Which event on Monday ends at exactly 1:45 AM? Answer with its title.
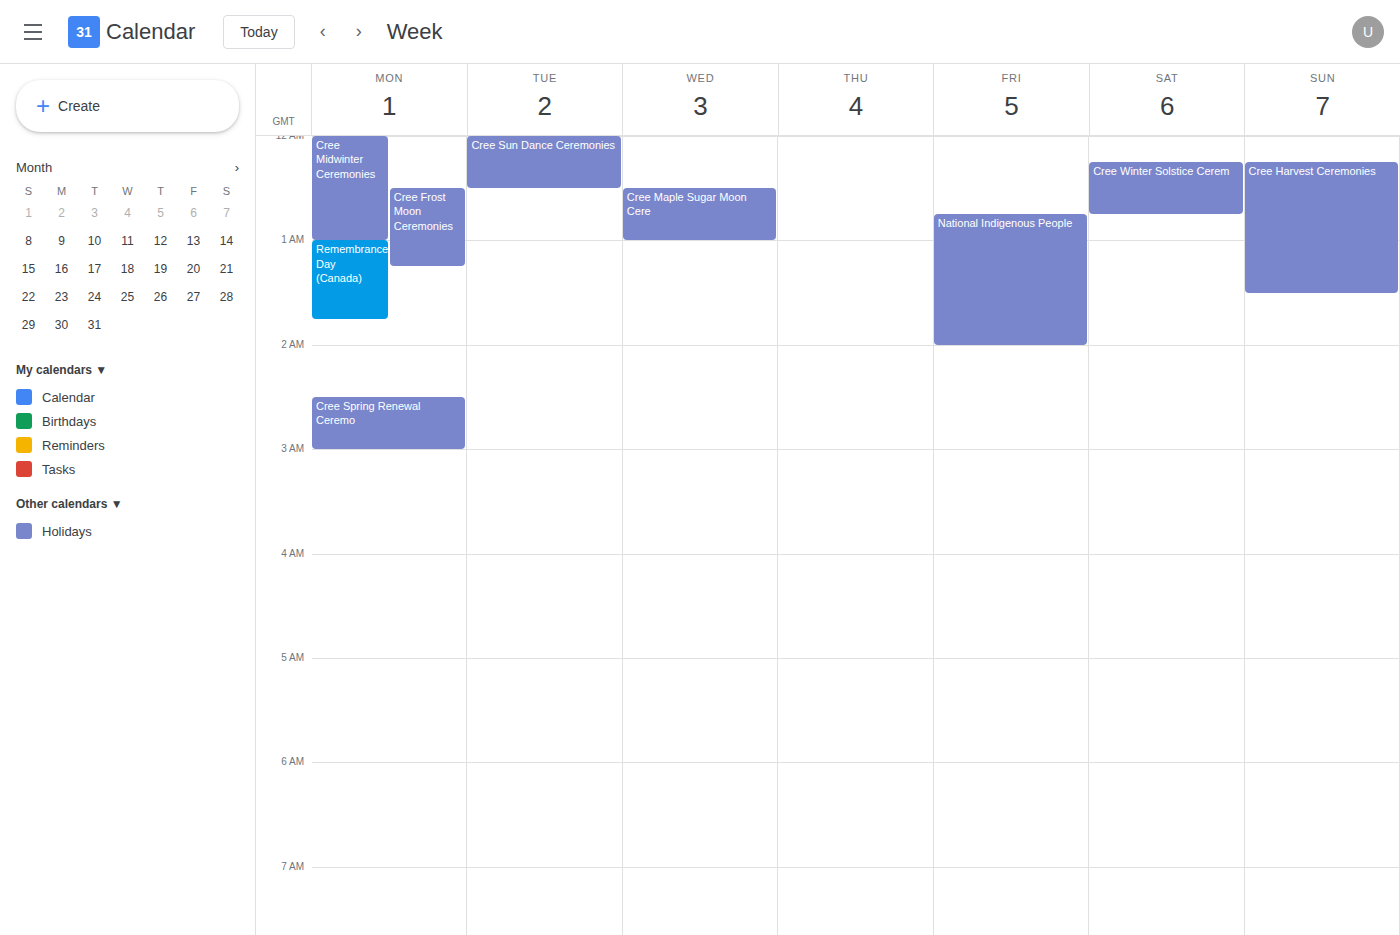
"Remembrance Day (Canada)"